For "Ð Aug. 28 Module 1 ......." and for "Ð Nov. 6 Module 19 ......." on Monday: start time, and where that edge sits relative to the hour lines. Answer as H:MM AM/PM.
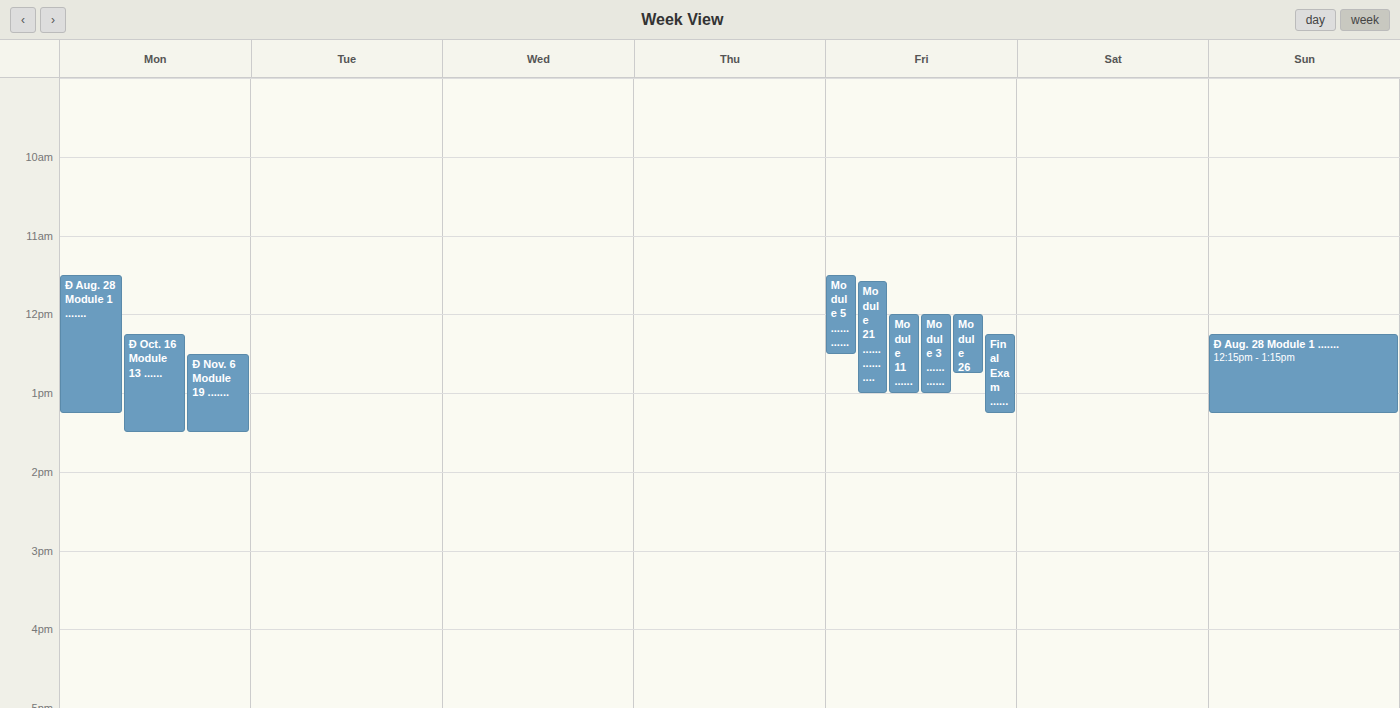
"Ð Aug. 28 Module 1 .......": 11:30 AM, halfway between the 11 AM and 12 PM lines. "Ð Nov. 6 Module 19 .......": 12:30 PM, halfway between the 12 PM and 1 PM lines.